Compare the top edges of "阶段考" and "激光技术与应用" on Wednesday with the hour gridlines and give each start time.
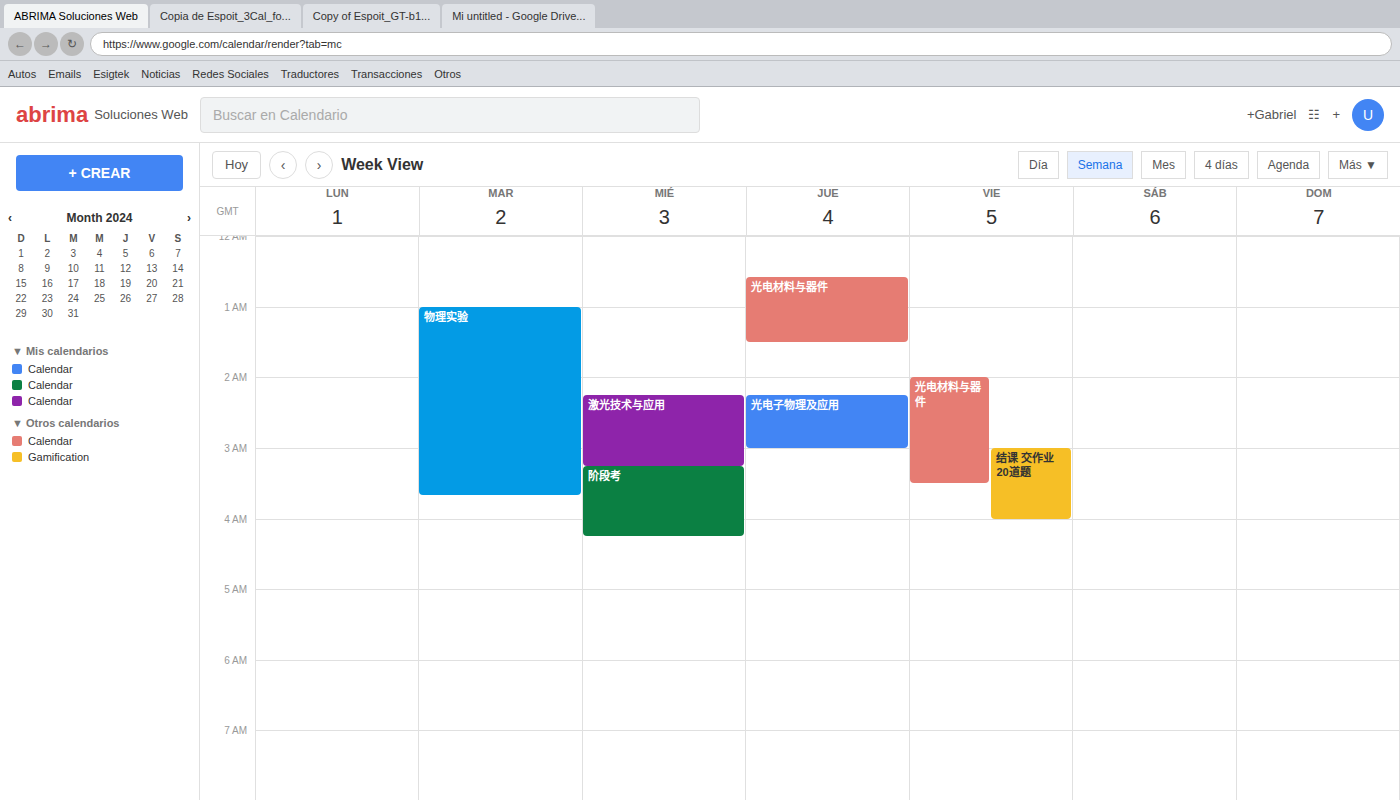
"阶段考": 3:15 AM, neither: a quarter of the way from the 3 AM line to the 4 AM line. "激光技术与应用": 2:15 AM, neither: a quarter of the way from the 2 AM line to the 3 AM line.